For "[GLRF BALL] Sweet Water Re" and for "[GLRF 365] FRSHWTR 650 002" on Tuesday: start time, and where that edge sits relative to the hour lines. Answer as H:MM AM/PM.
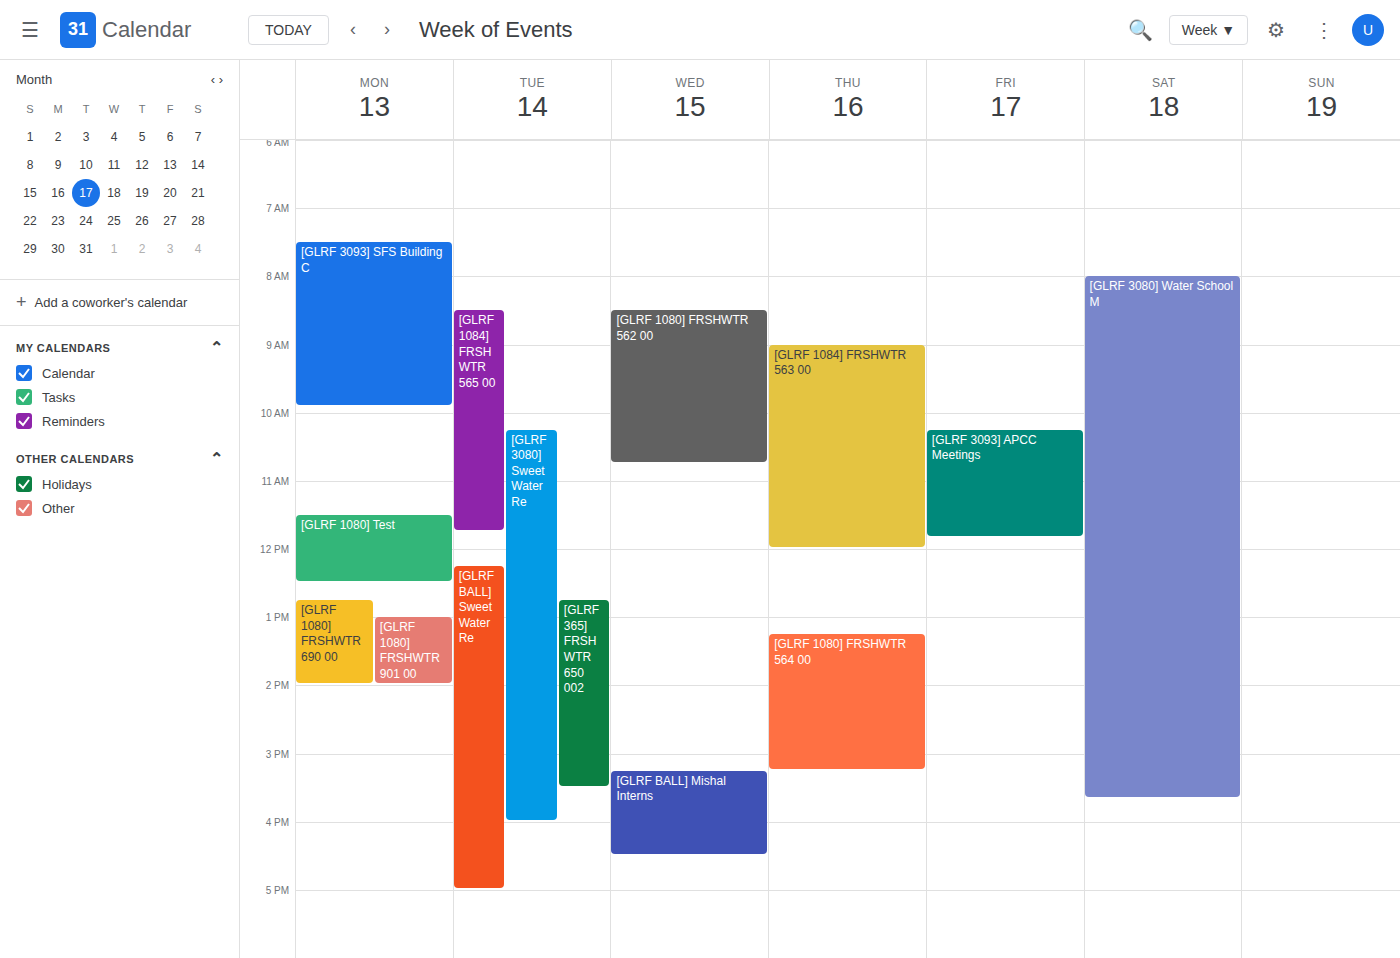
"[GLRF BALL] Sweet Water Re": 12:15 PM, neither: a quarter of the way from the 12 PM line to the 1 PM line. "[GLRF 365] FRSHWTR 650 002": 12:45 PM, neither: three quarters of the way from the 12 PM line to the 1 PM line.